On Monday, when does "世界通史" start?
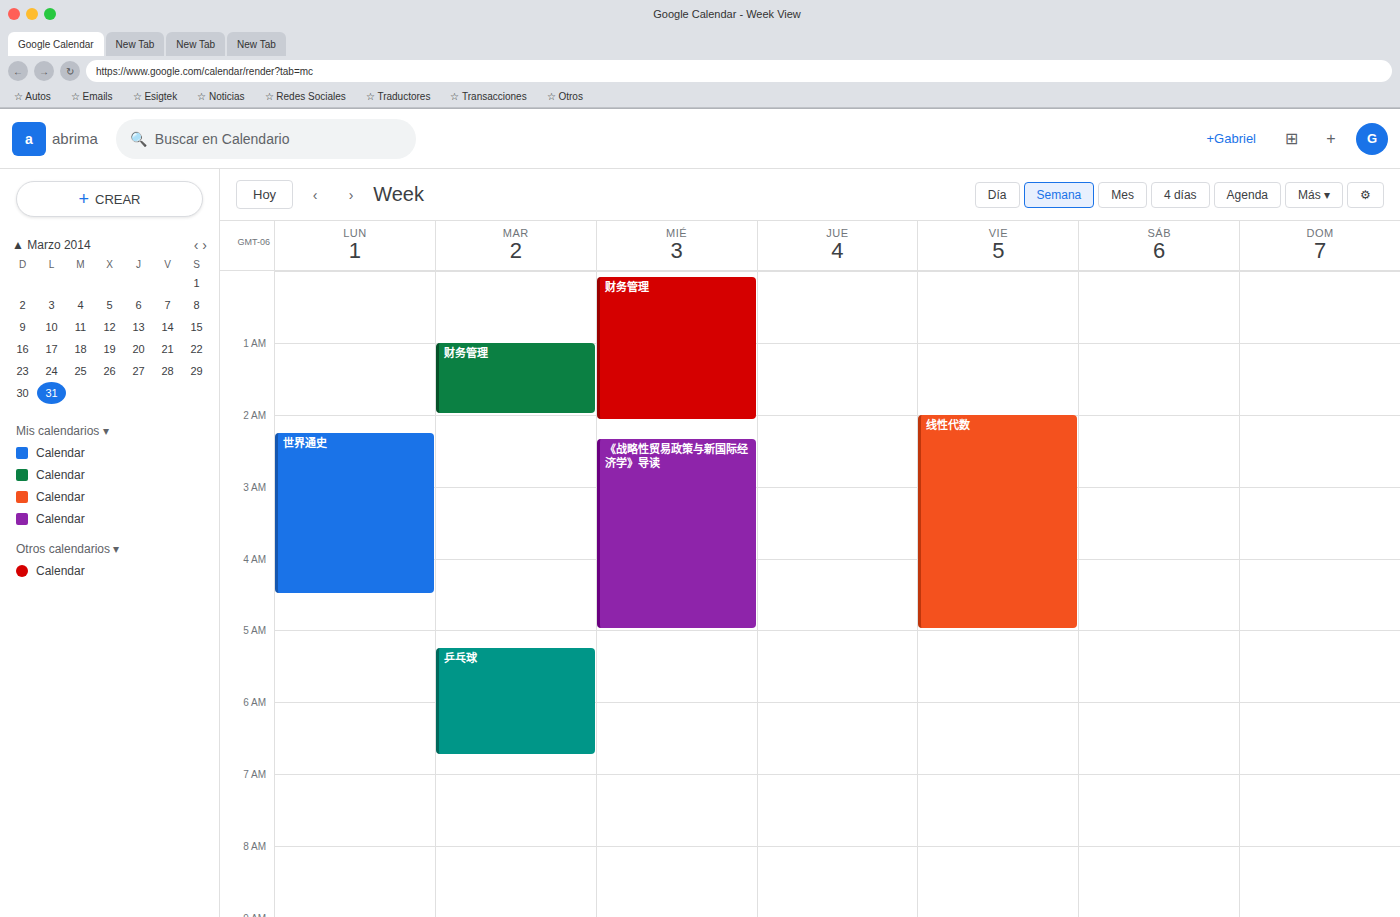
2:15 AM